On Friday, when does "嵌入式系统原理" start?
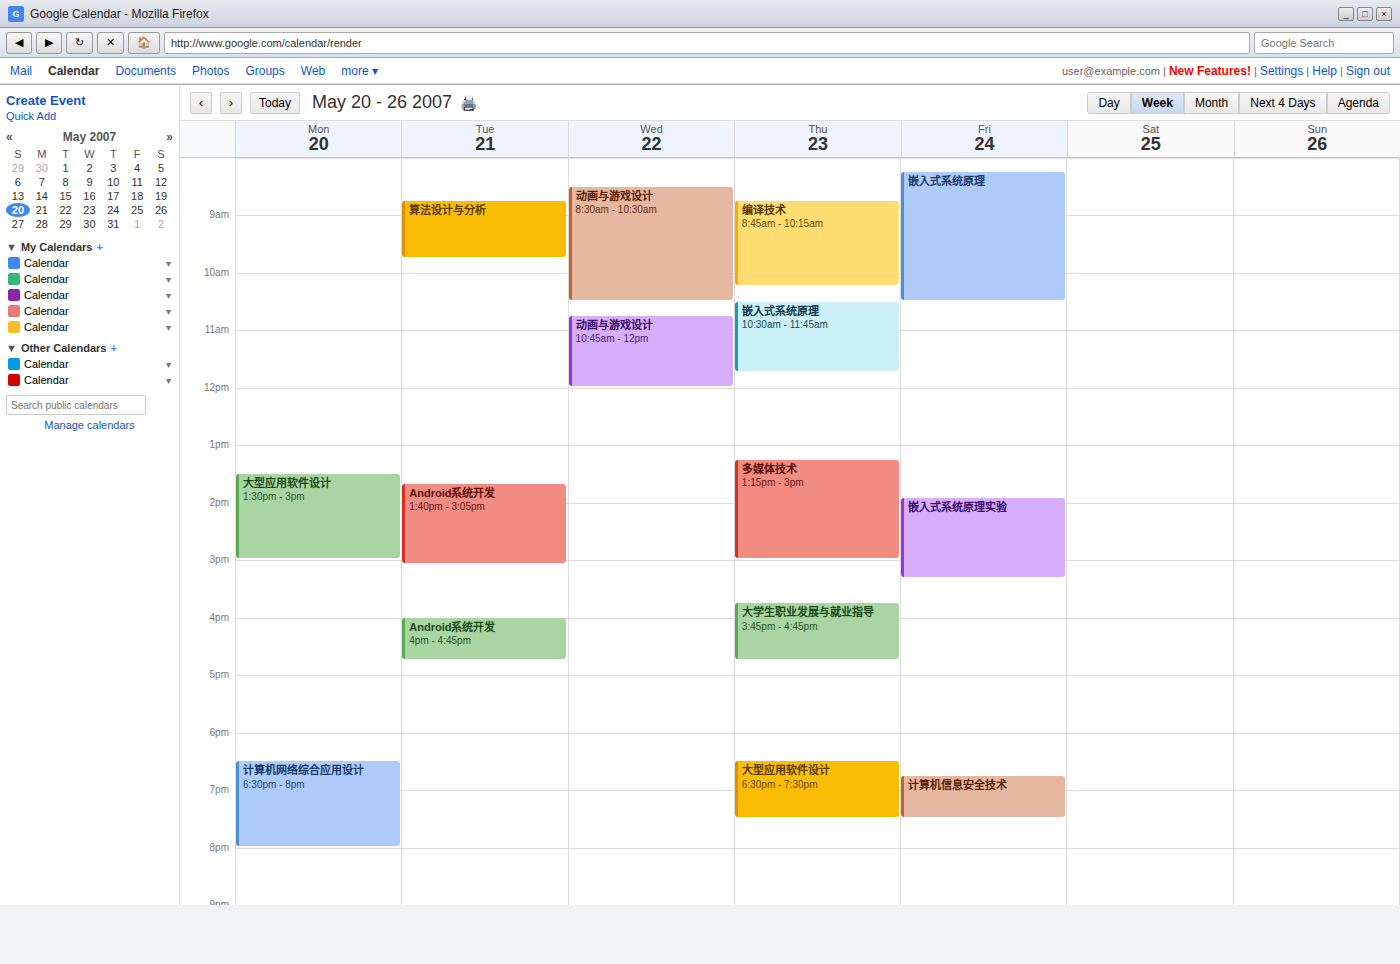
8:15 AM